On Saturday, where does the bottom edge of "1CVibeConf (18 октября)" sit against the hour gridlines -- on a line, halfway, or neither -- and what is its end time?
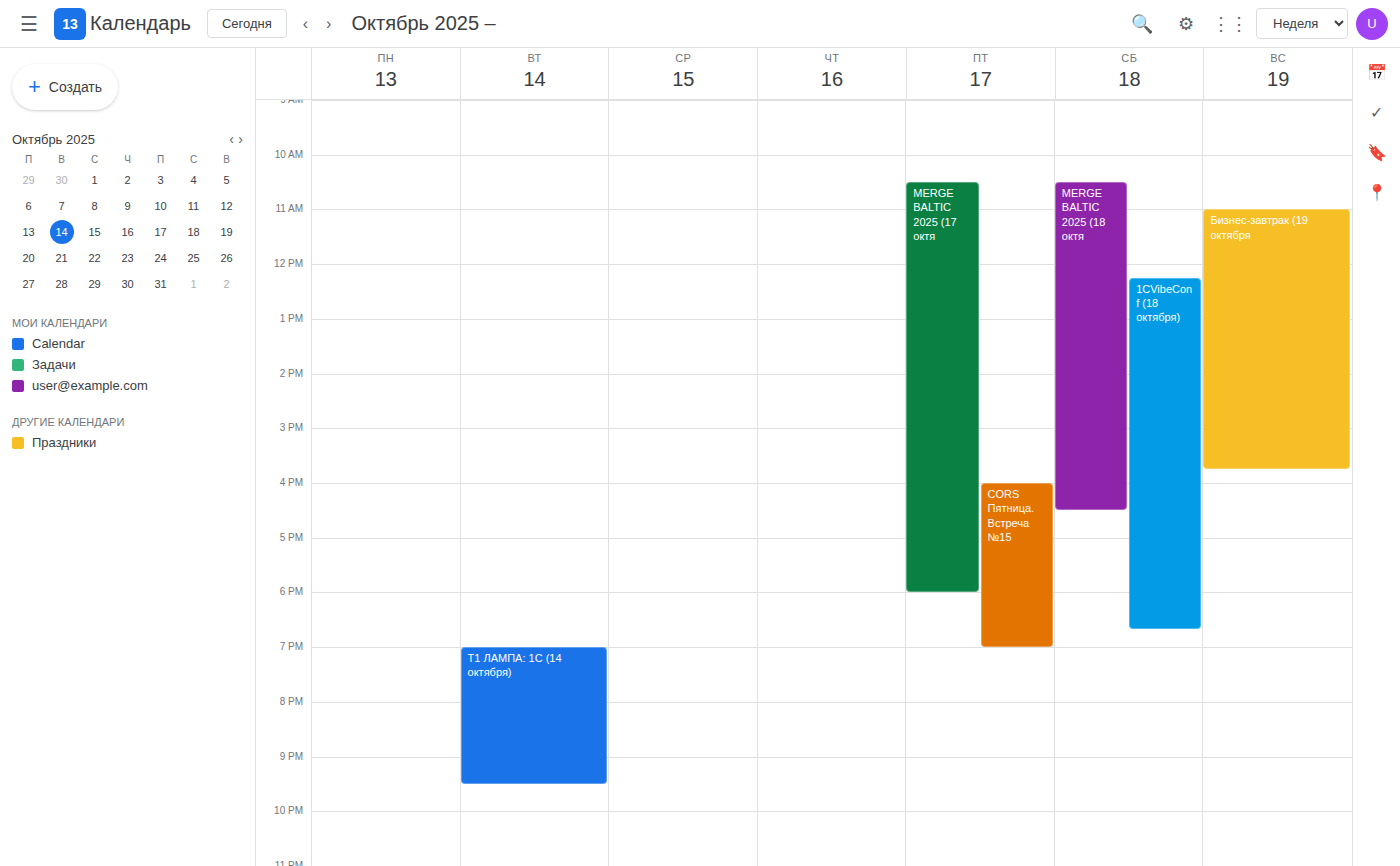
6:40 PM -- neither: 40 minutes below the 6 PM line and 20 minutes above the 7 PM line.